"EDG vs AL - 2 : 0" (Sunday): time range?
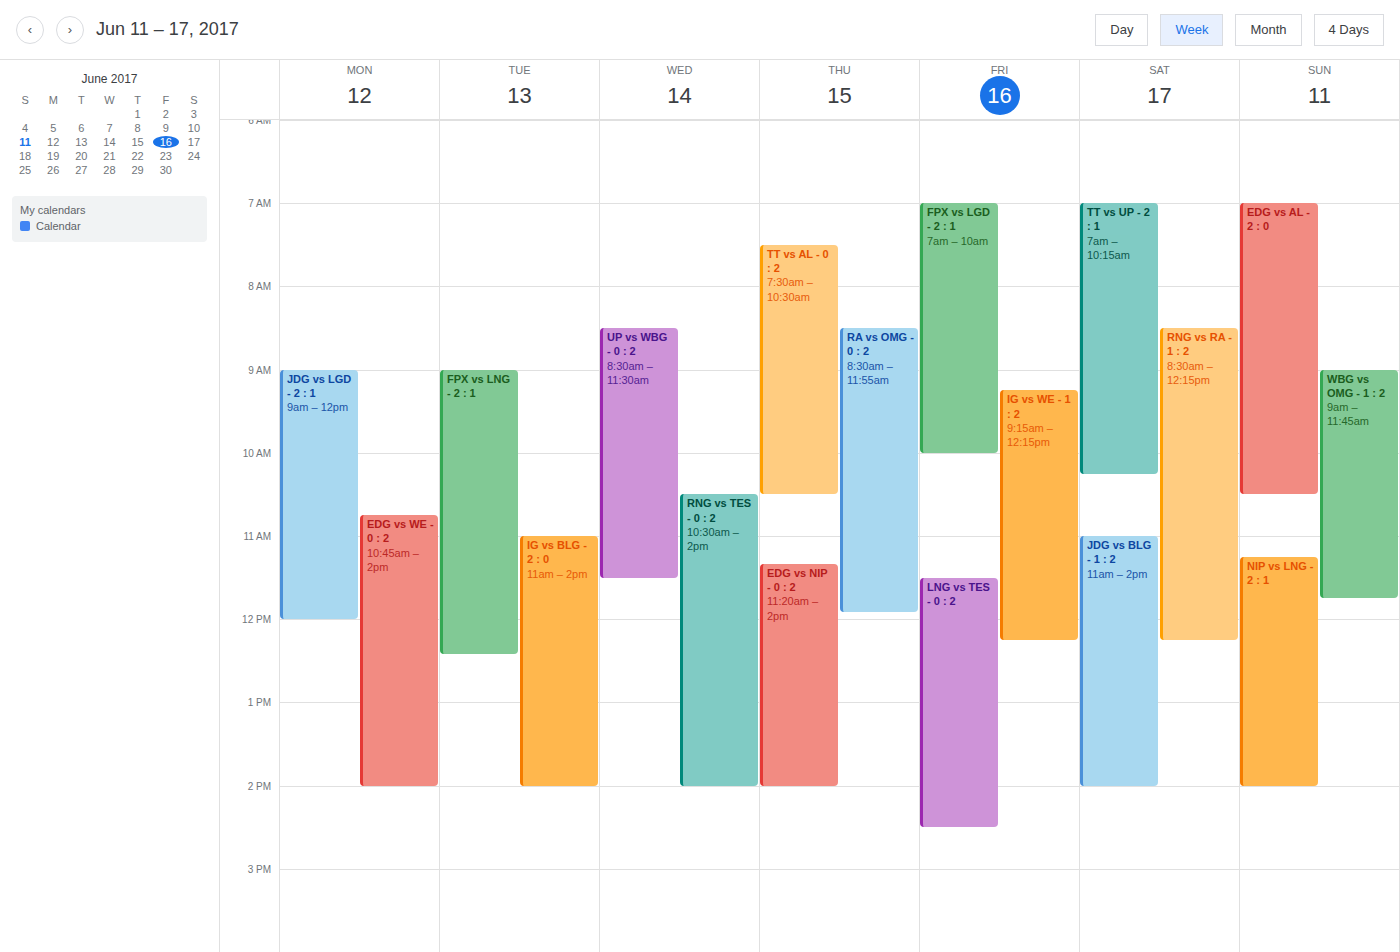
7:00 AM to 10:30 AM